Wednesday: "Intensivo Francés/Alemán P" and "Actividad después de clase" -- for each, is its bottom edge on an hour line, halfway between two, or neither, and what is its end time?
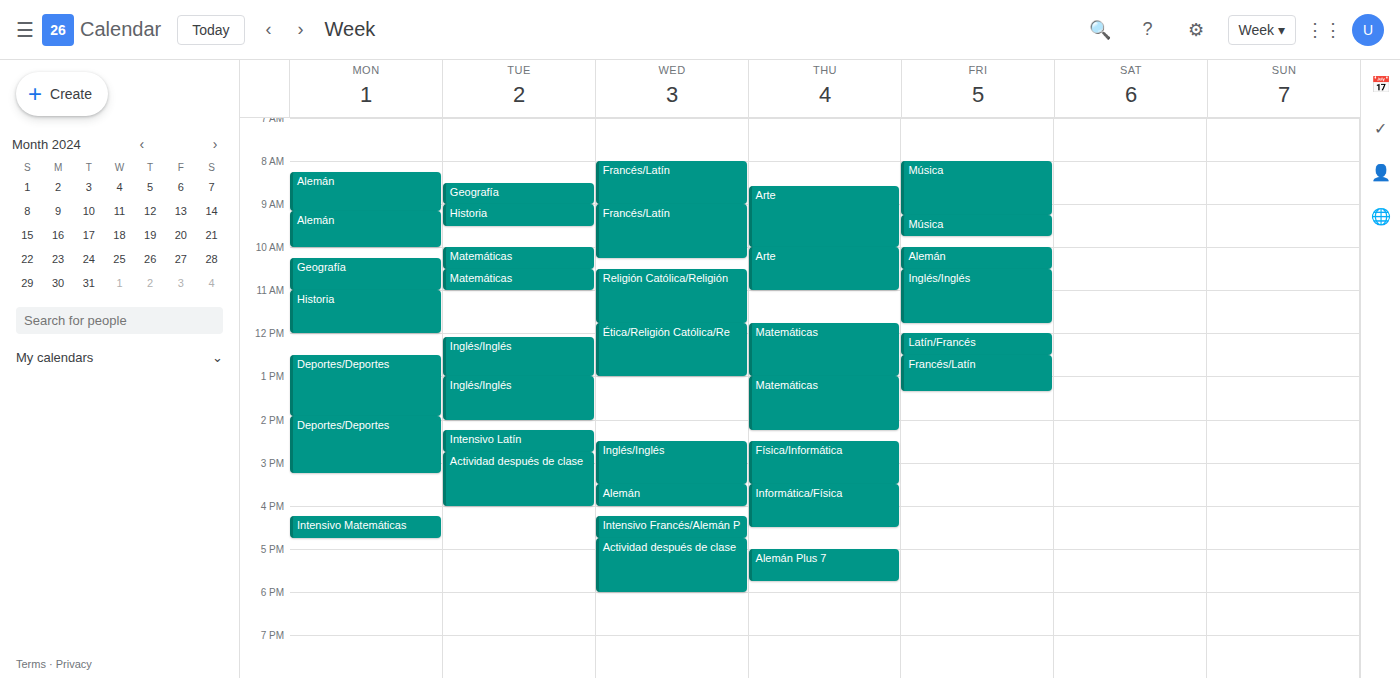
"Intensivo Francés/Alemán P": 4:45 PM, neither: three quarters of the way from the 4 PM line to the 5 PM line. "Actividad después de clase": 6:00 PM, exactly on the 6 PM line.